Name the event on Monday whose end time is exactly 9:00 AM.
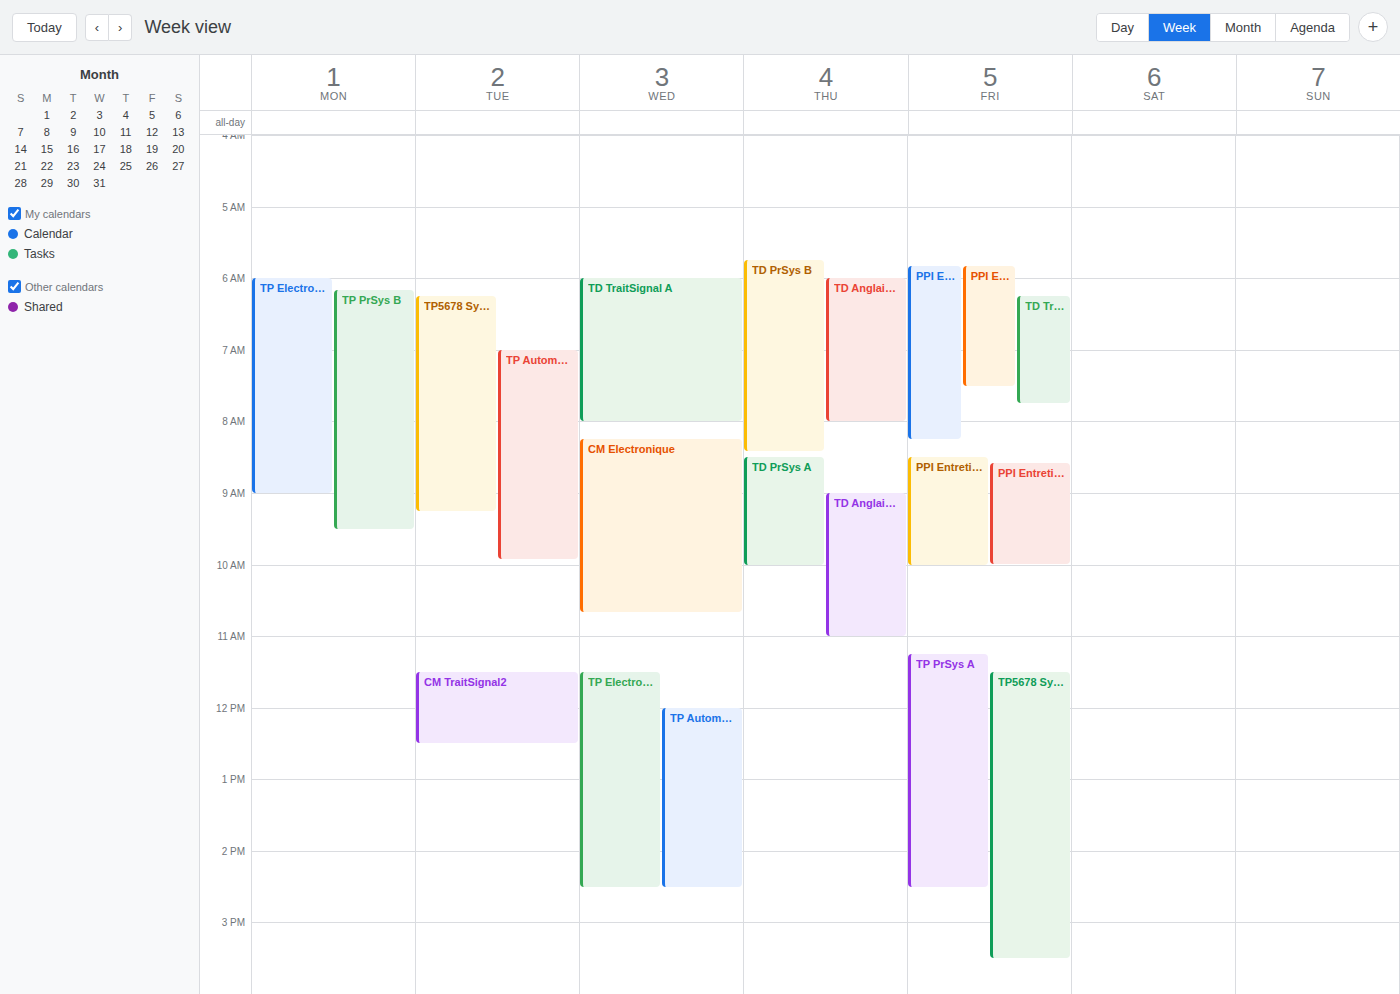
"TP Electronique A"